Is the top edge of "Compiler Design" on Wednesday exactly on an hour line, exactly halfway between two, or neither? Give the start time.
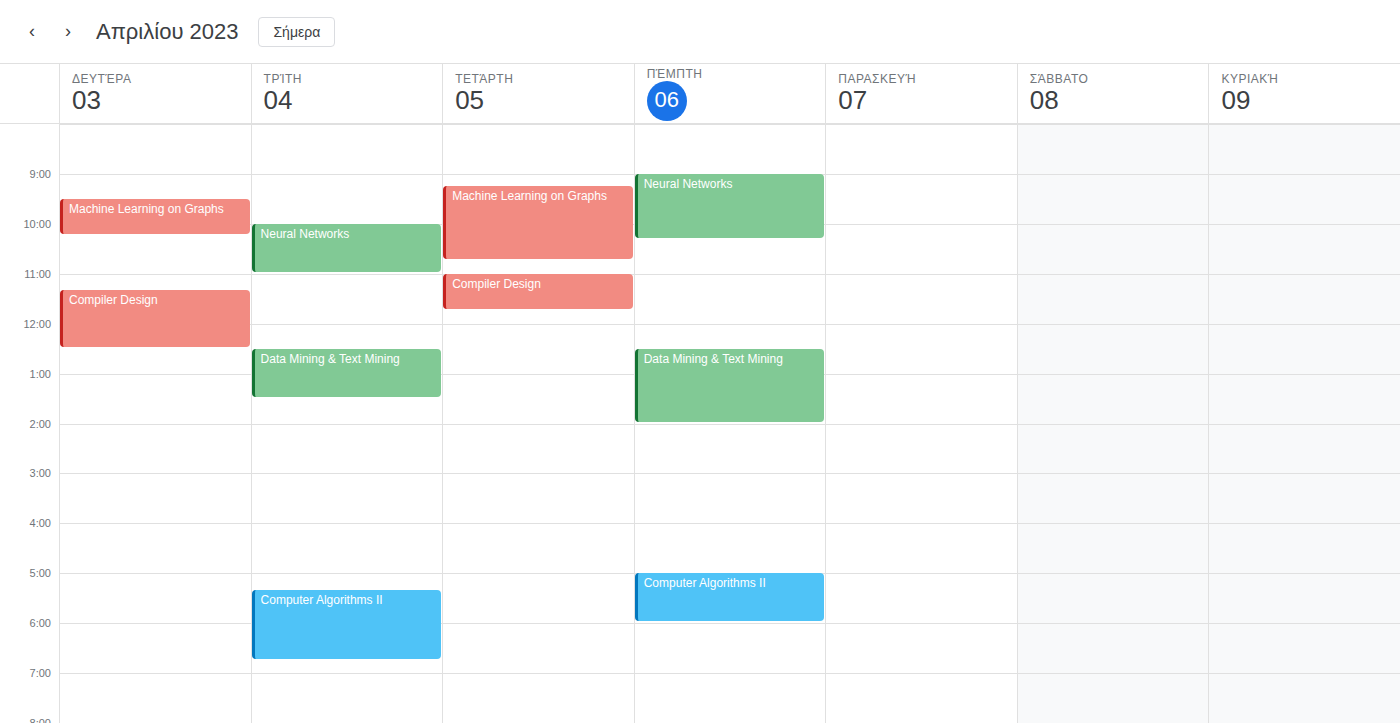
11:00 AM -- exactly on the 11 AM line.